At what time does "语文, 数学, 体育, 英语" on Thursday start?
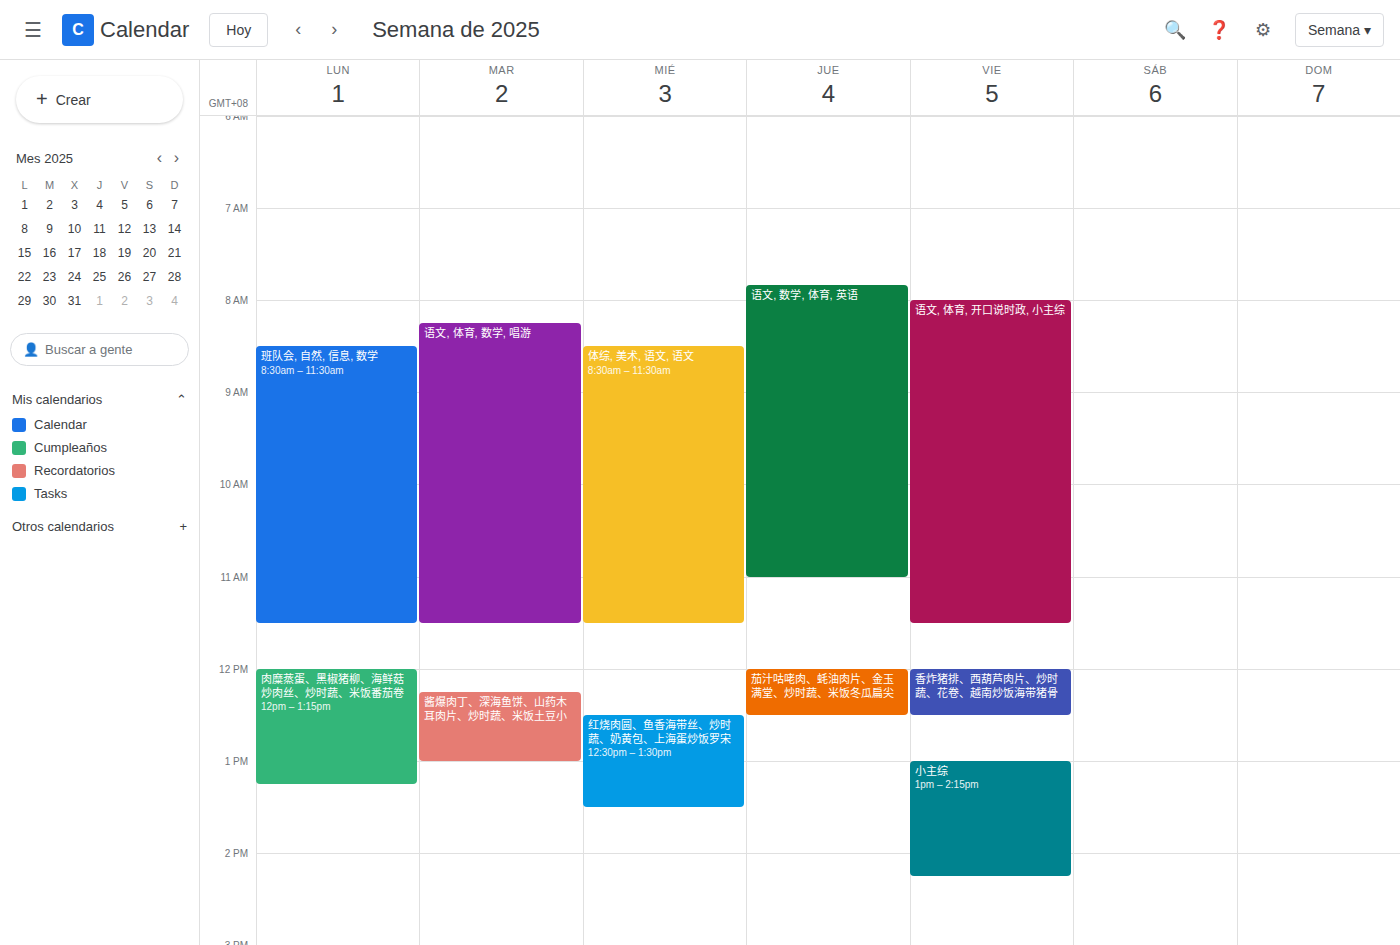
7:50 AM